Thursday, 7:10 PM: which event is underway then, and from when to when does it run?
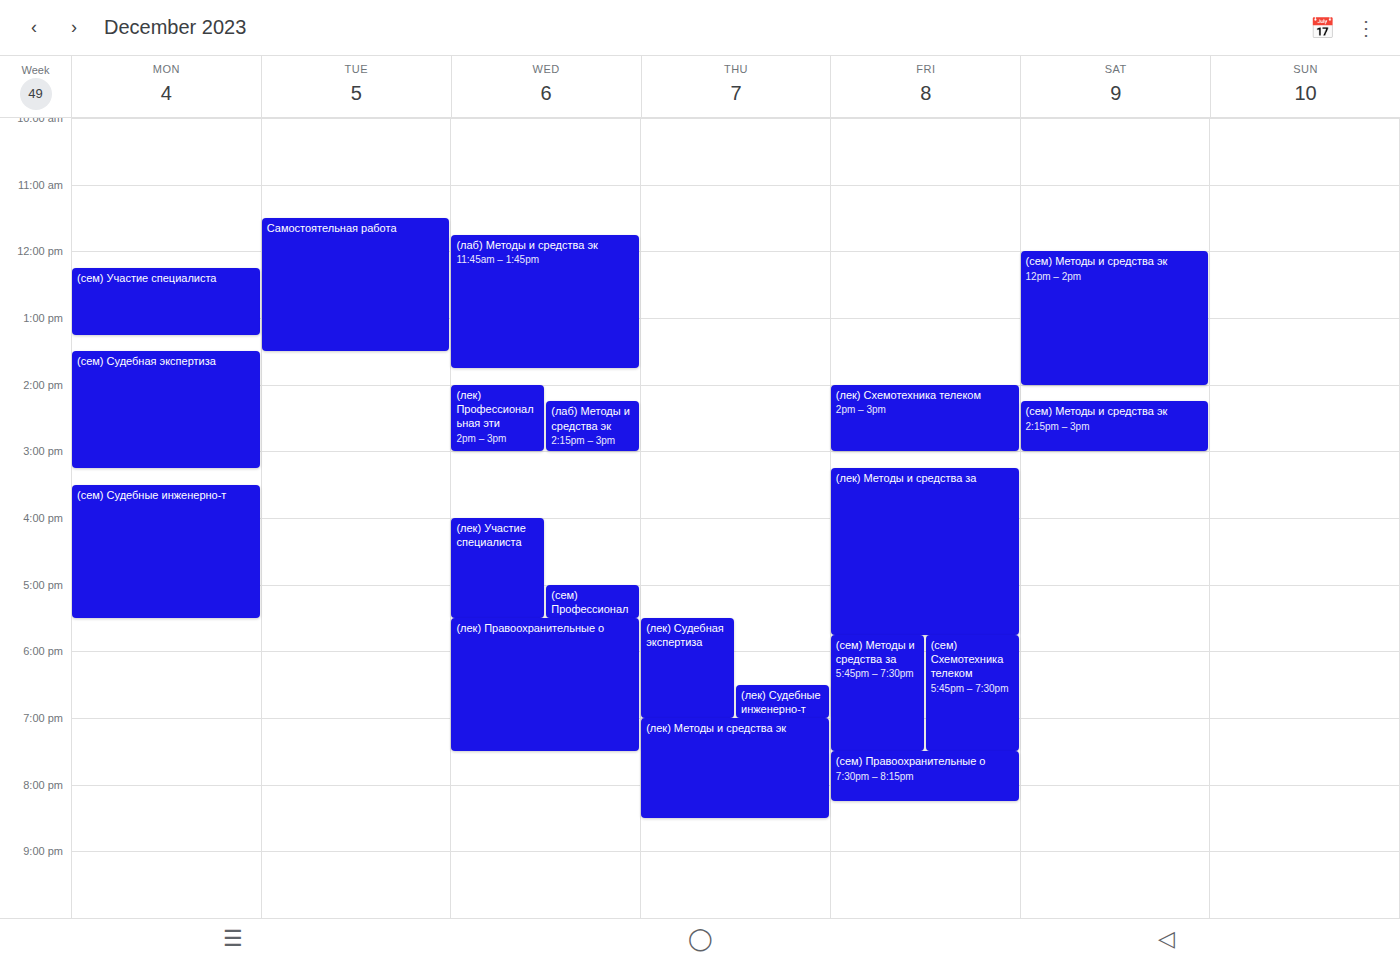
"(лек) Методы и средства эк", 7:00 PM to 8:30 PM